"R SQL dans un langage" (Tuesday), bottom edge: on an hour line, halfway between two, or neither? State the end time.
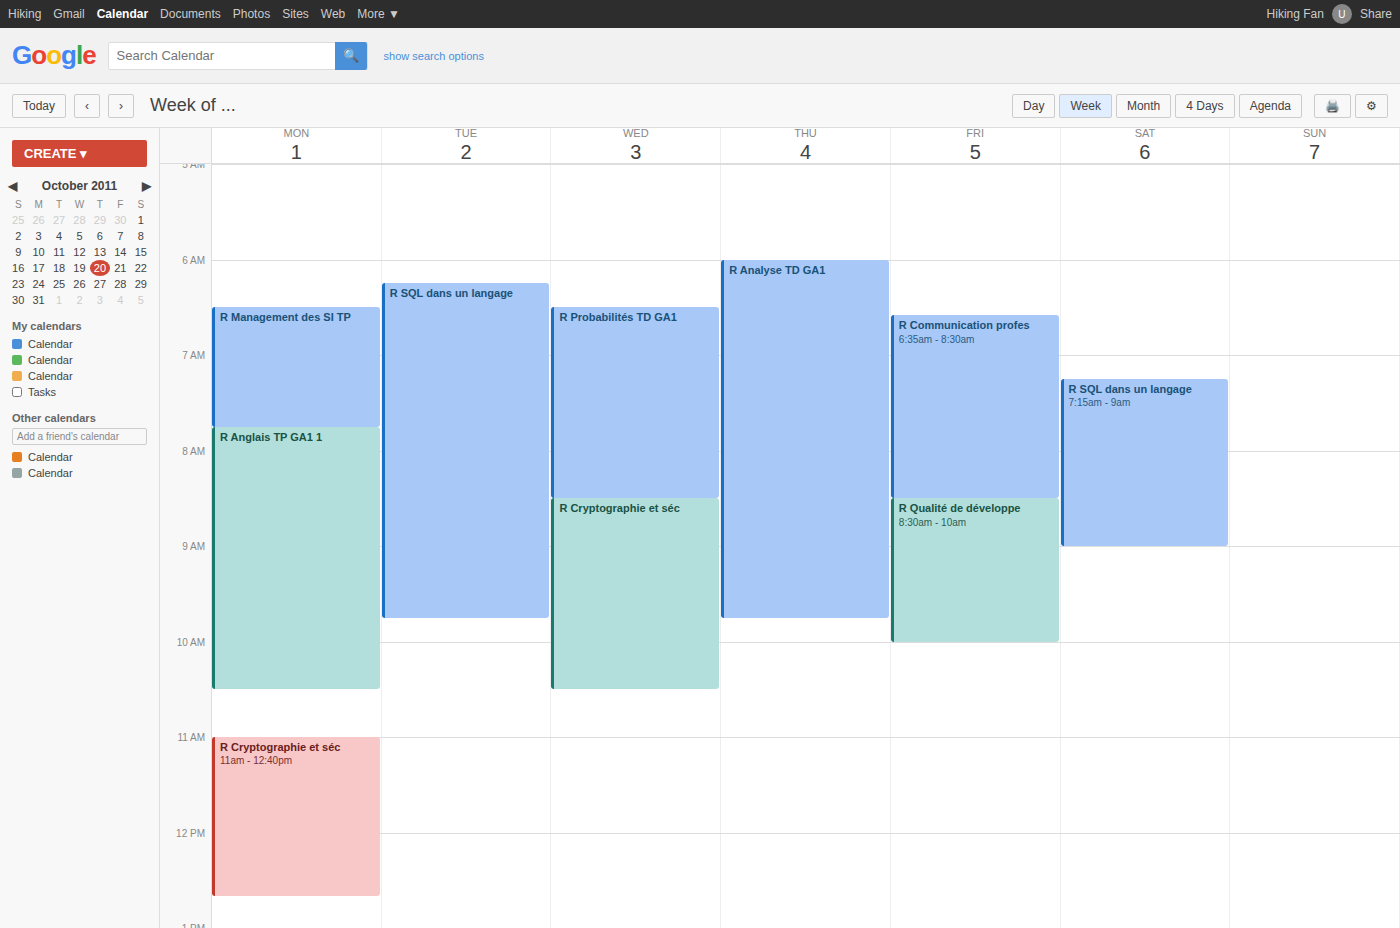
09:45 -- neither: three quarters of the way from the 09:00 line to the 10:00 line.